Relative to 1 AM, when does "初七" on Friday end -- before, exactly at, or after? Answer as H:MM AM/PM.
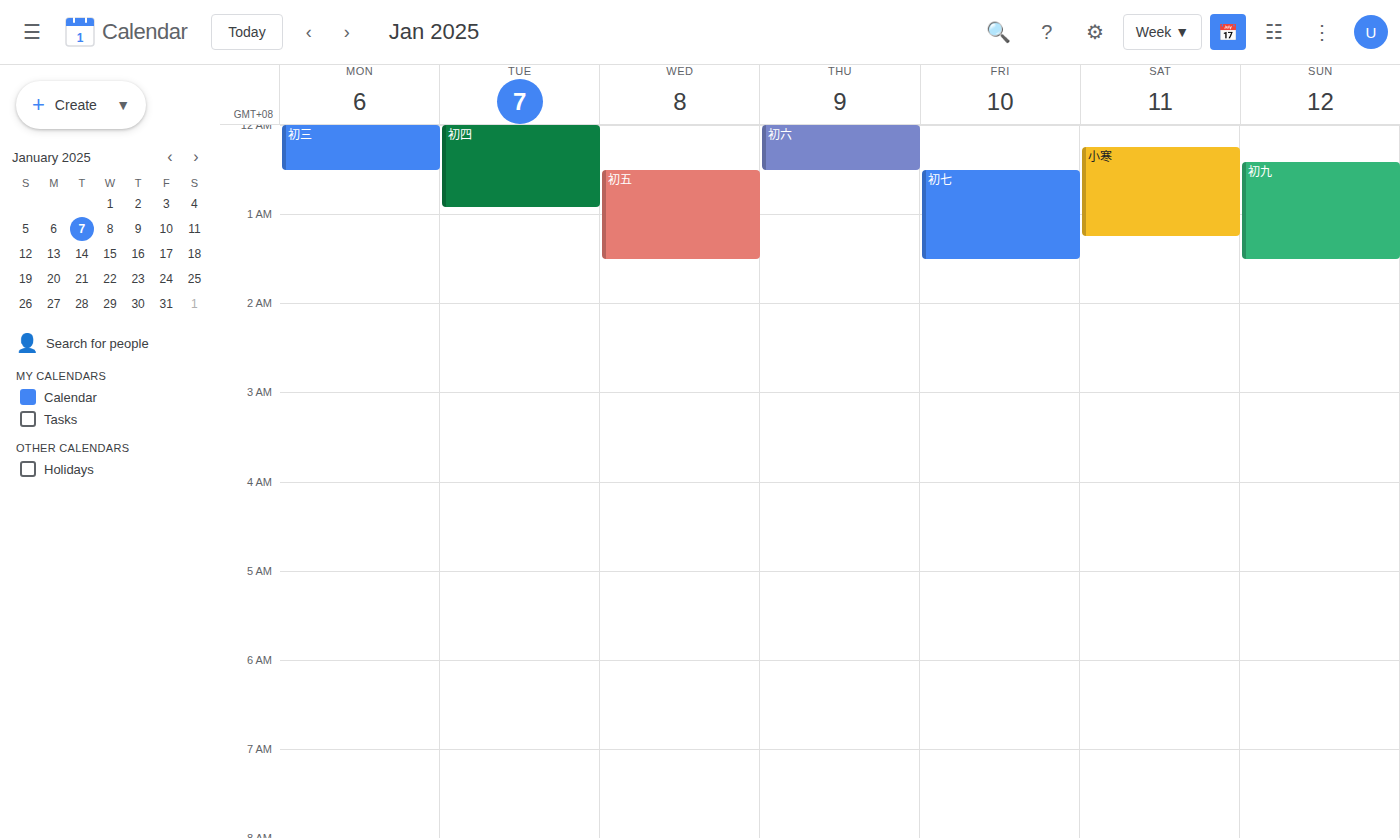
1:30 AM -- after 1 AM, 30 minutes below the 1 AM line.